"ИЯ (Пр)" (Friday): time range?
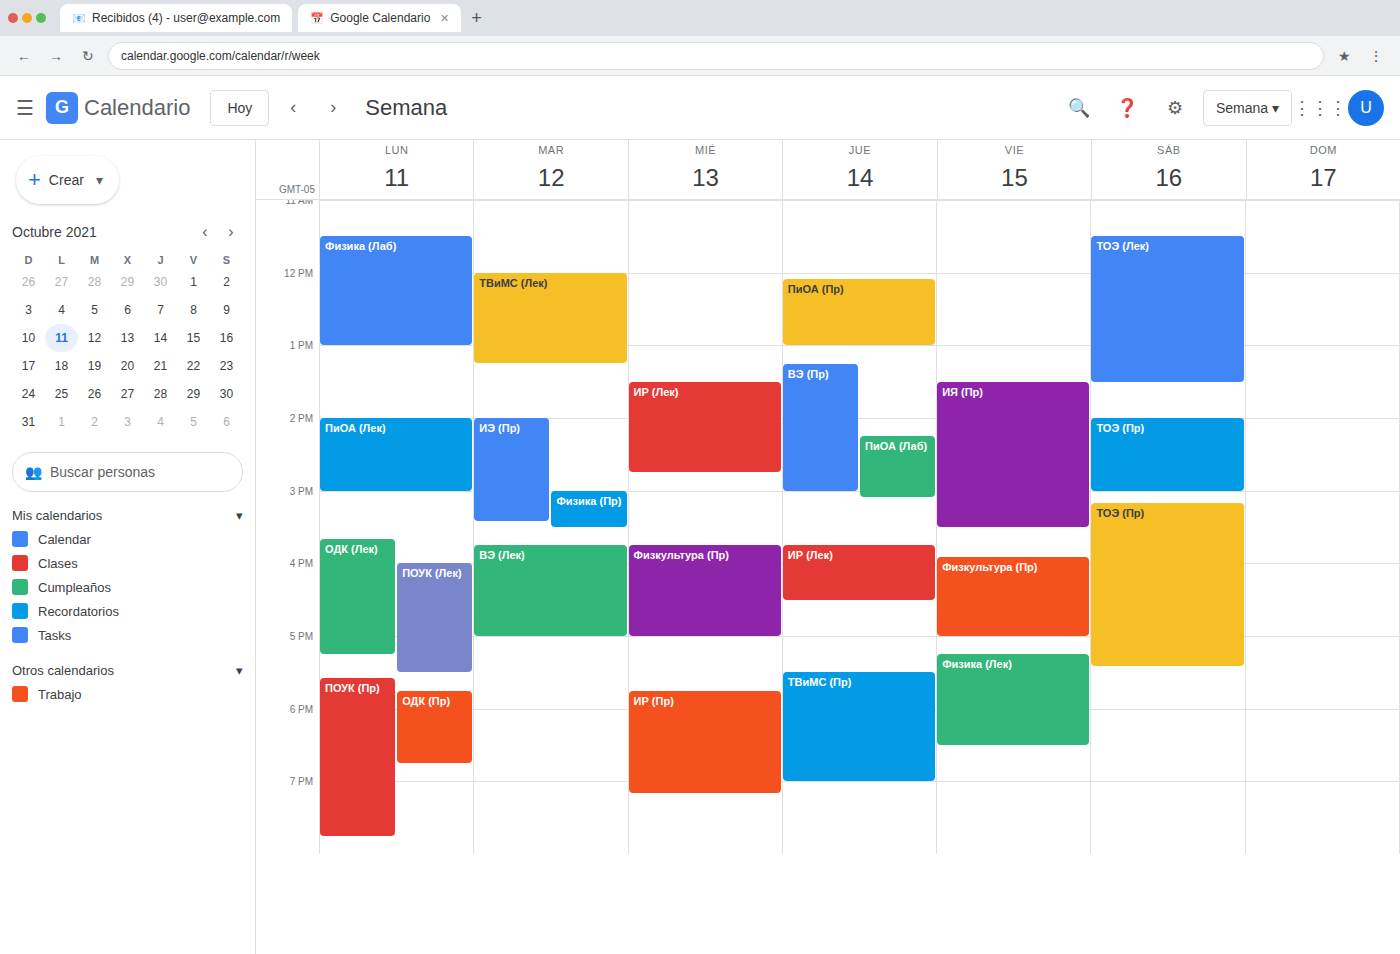
1:30 PM to 3:30 PM